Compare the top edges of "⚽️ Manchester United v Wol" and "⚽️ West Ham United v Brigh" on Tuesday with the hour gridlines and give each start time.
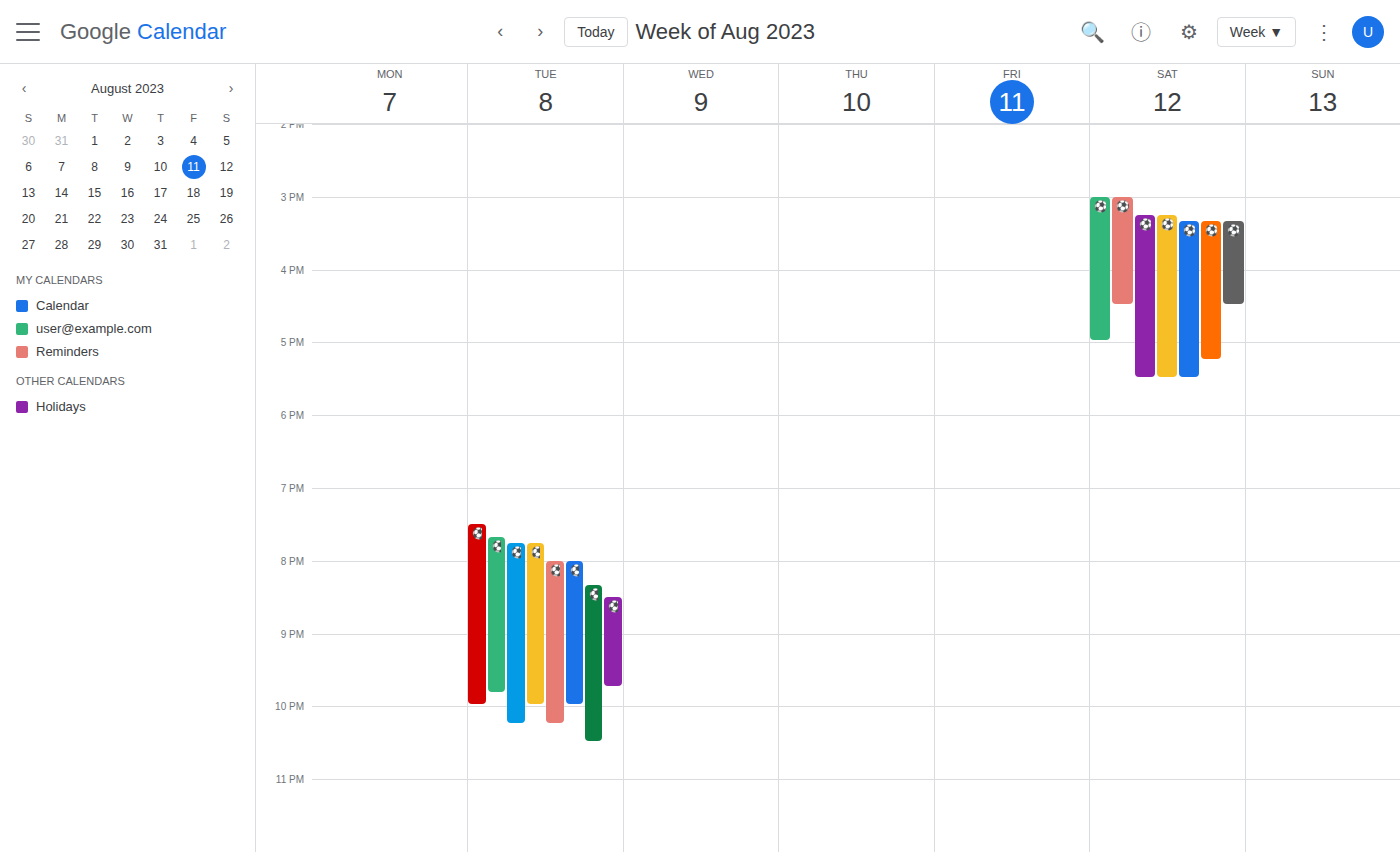
"⚽️ Manchester United v Wol": 7:45 PM, neither: three quarters of the way from the 7 PM line to the 8 PM line. "⚽️ West Ham United v Brigh": 7:30 PM, halfway between the 7 PM and 8 PM lines.